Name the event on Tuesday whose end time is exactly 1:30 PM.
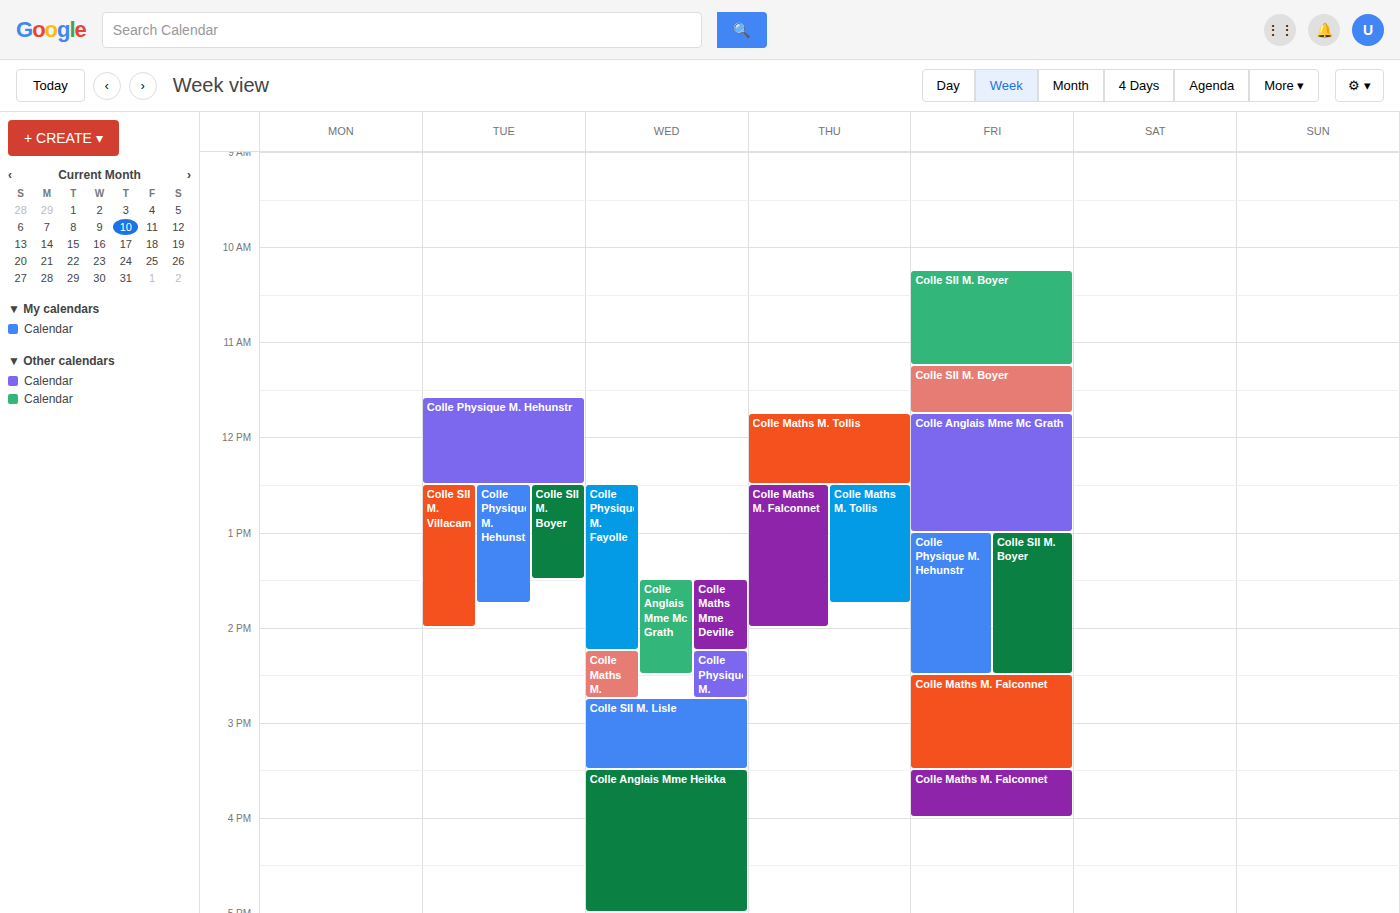
"Colle SII M. Boyer"